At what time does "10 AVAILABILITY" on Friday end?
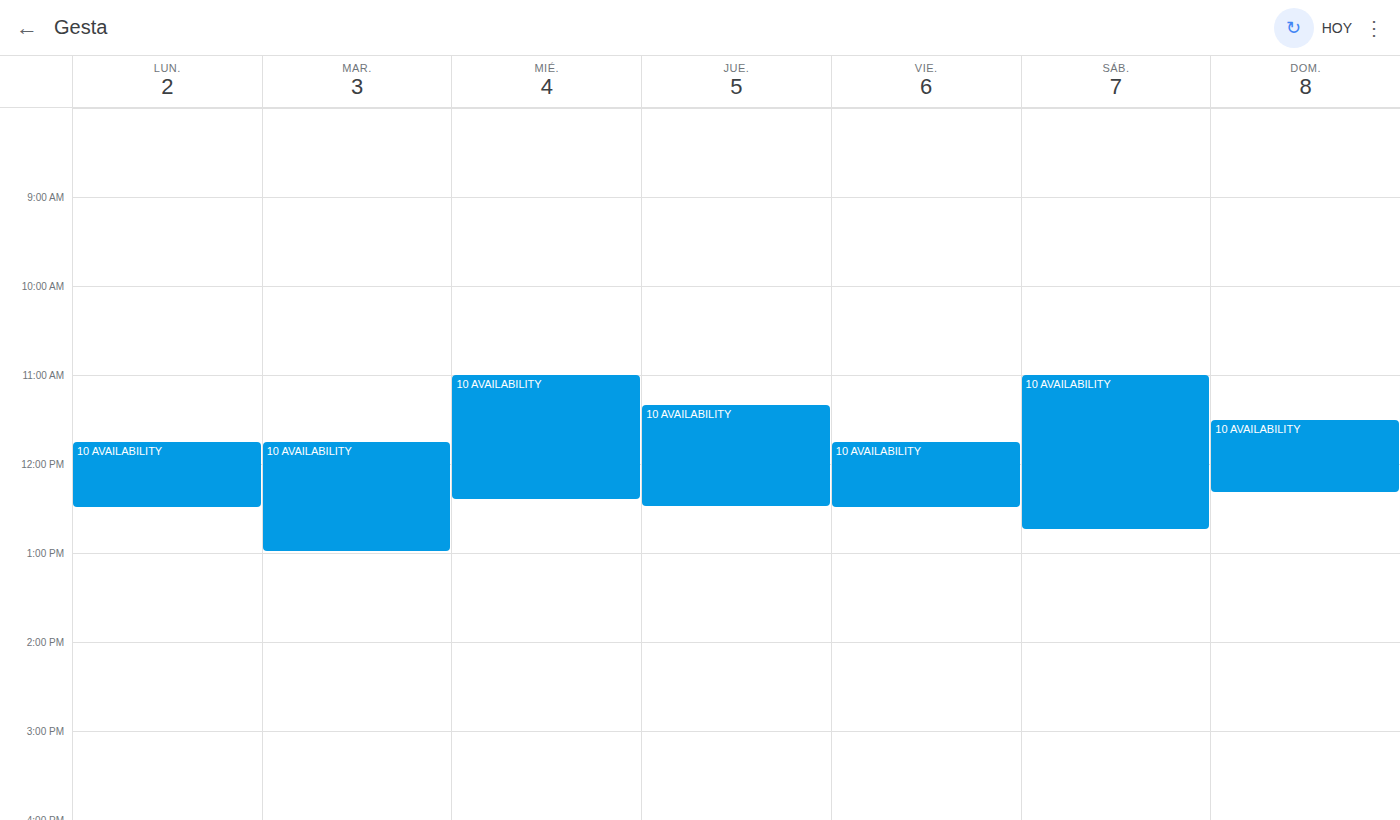
12:30 PM